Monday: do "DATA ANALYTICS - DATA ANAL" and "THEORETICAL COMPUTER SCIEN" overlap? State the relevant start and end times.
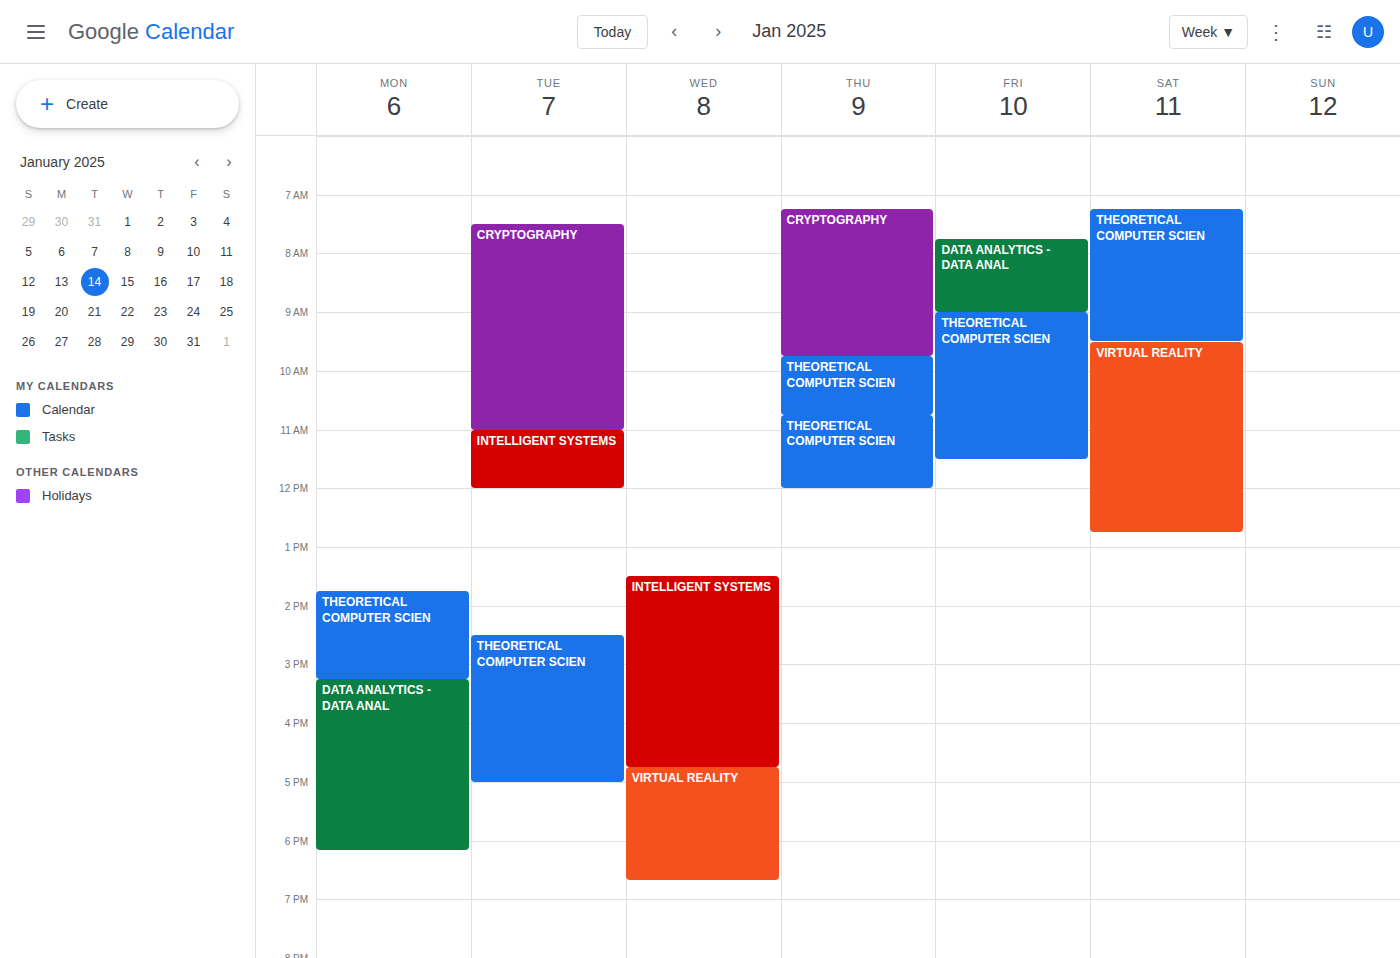
"THEORETICAL COMPUTER SCIEN" ends at 3:15 PM, exactly when "DATA ANALYTICS - DATA ANAL" starts -- they touch but do not overlap.